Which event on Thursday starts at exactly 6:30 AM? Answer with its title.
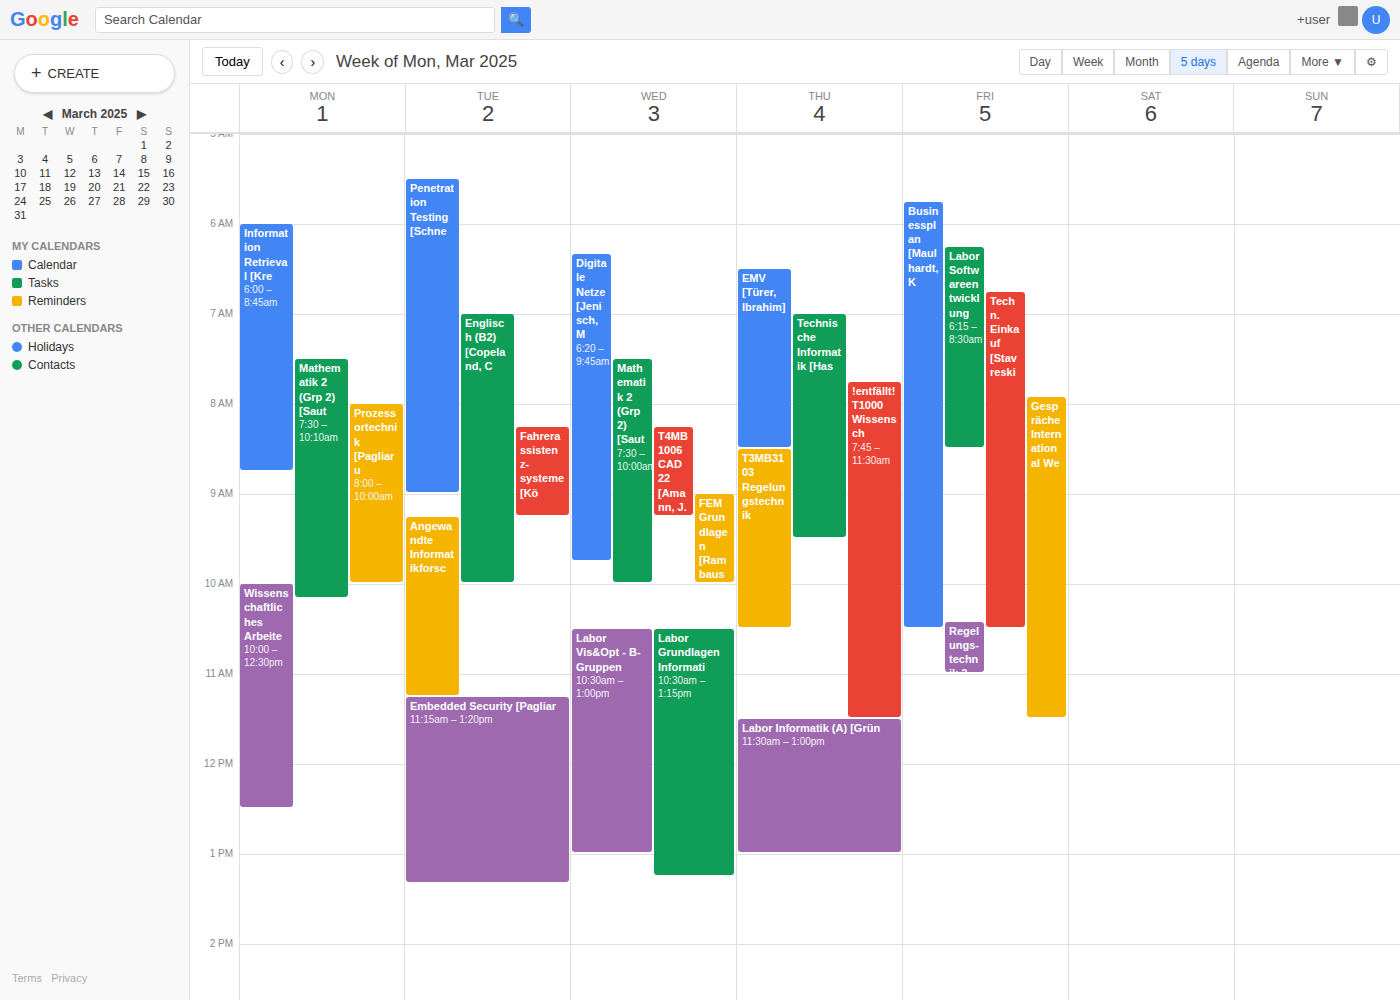
"EMV [Türer, Ibrahim]"